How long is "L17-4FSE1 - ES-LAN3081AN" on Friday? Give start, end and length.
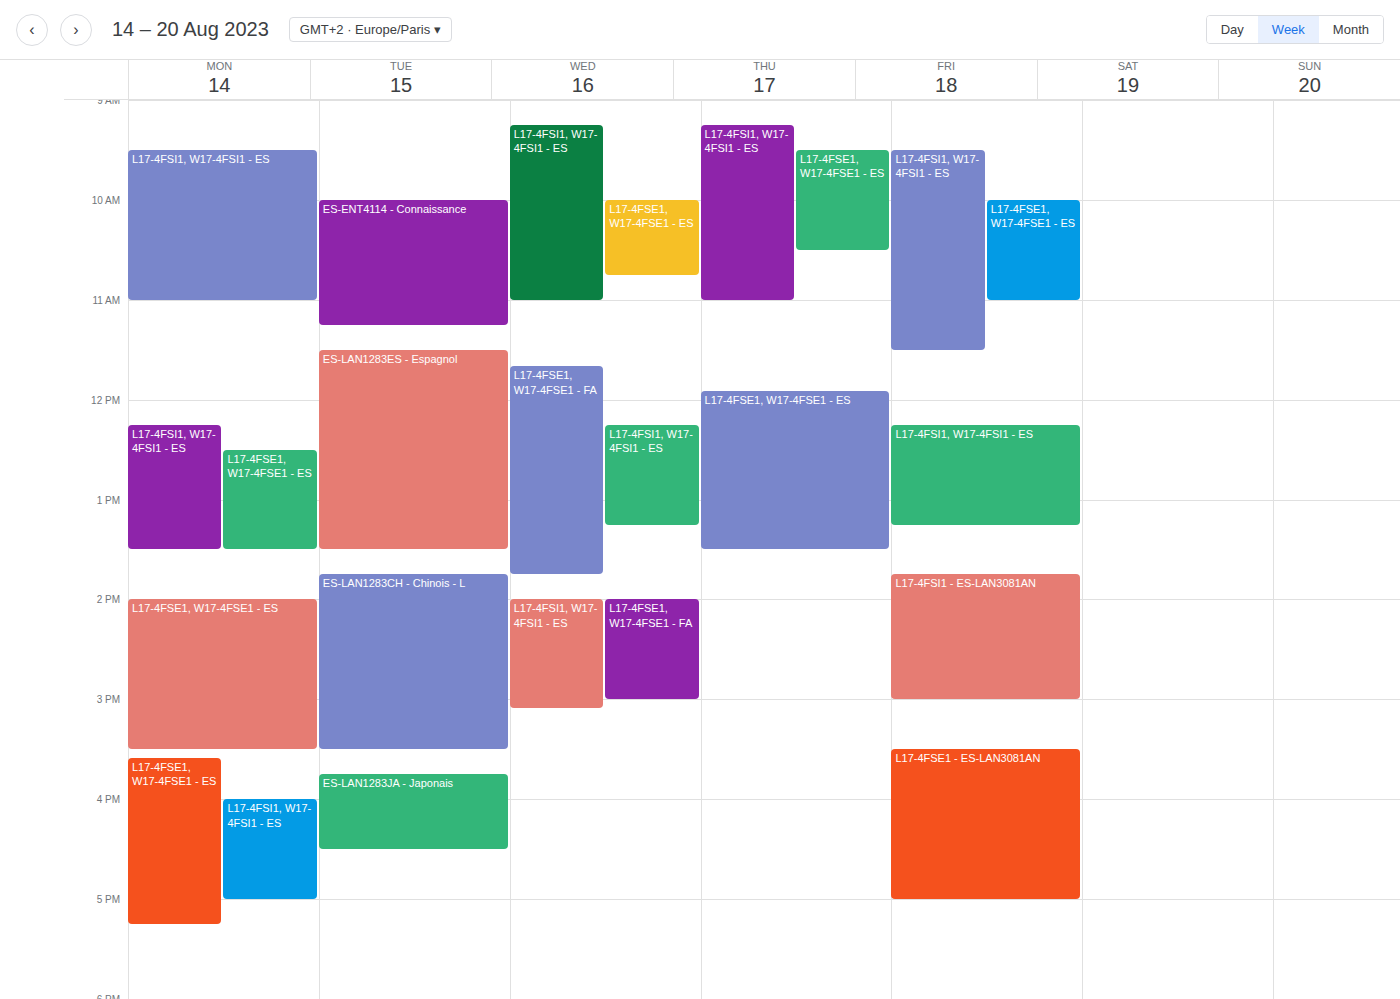
3:30 PM to 5:00 PM, 1 hour 30 minutes